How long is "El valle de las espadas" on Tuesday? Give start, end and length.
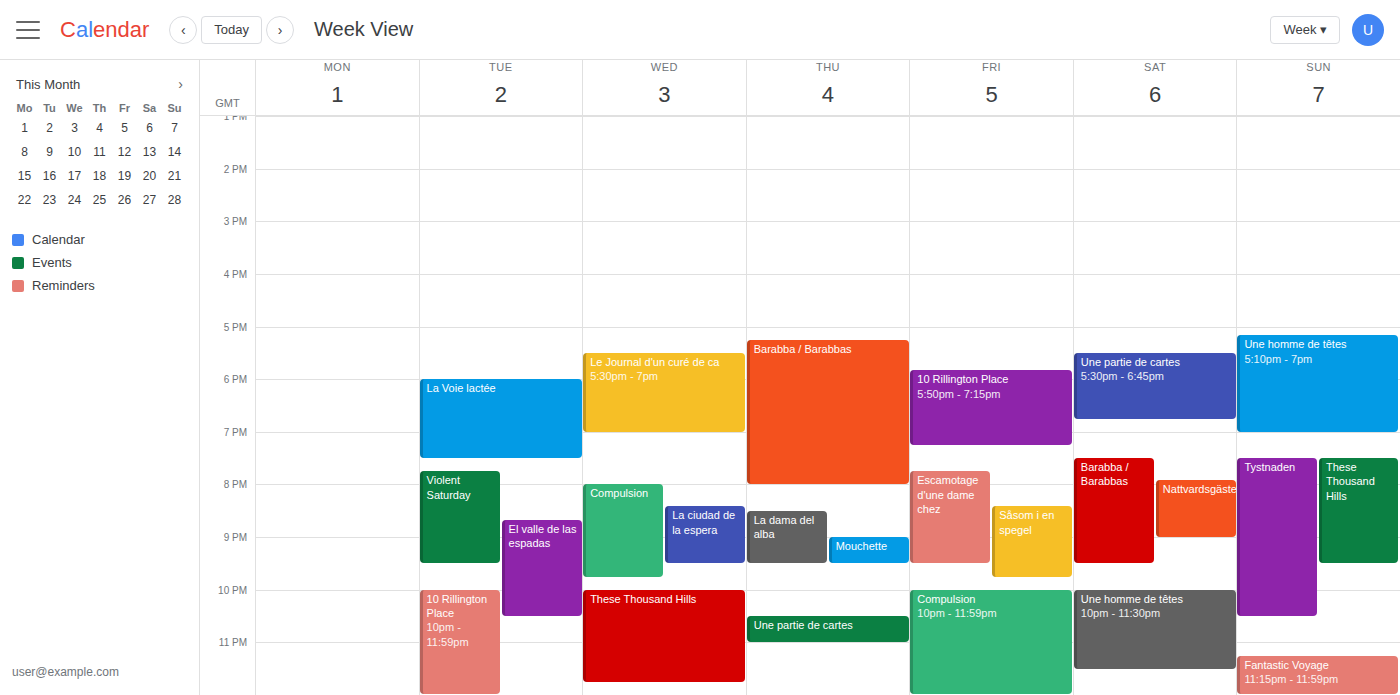
8:40 PM to 10:30 PM, 1 hour 50 minutes